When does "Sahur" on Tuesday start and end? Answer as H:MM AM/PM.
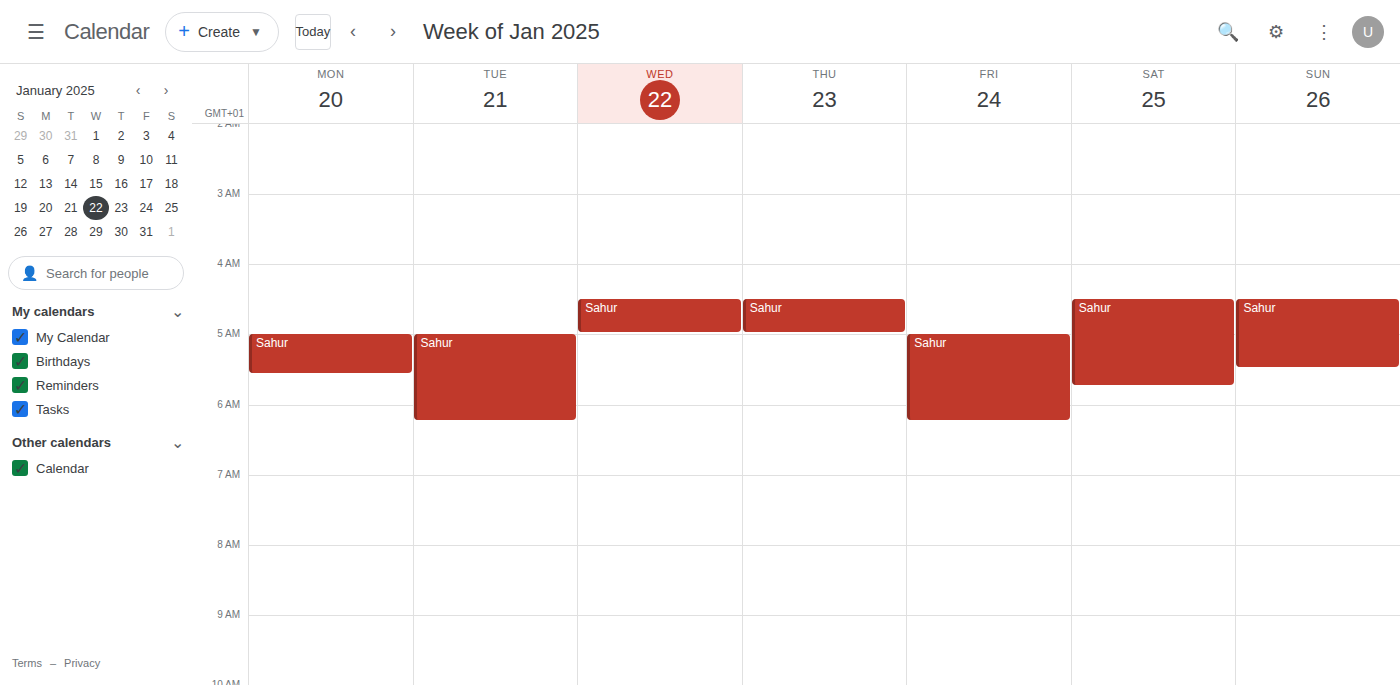
5:00 AM to 6:15 AM